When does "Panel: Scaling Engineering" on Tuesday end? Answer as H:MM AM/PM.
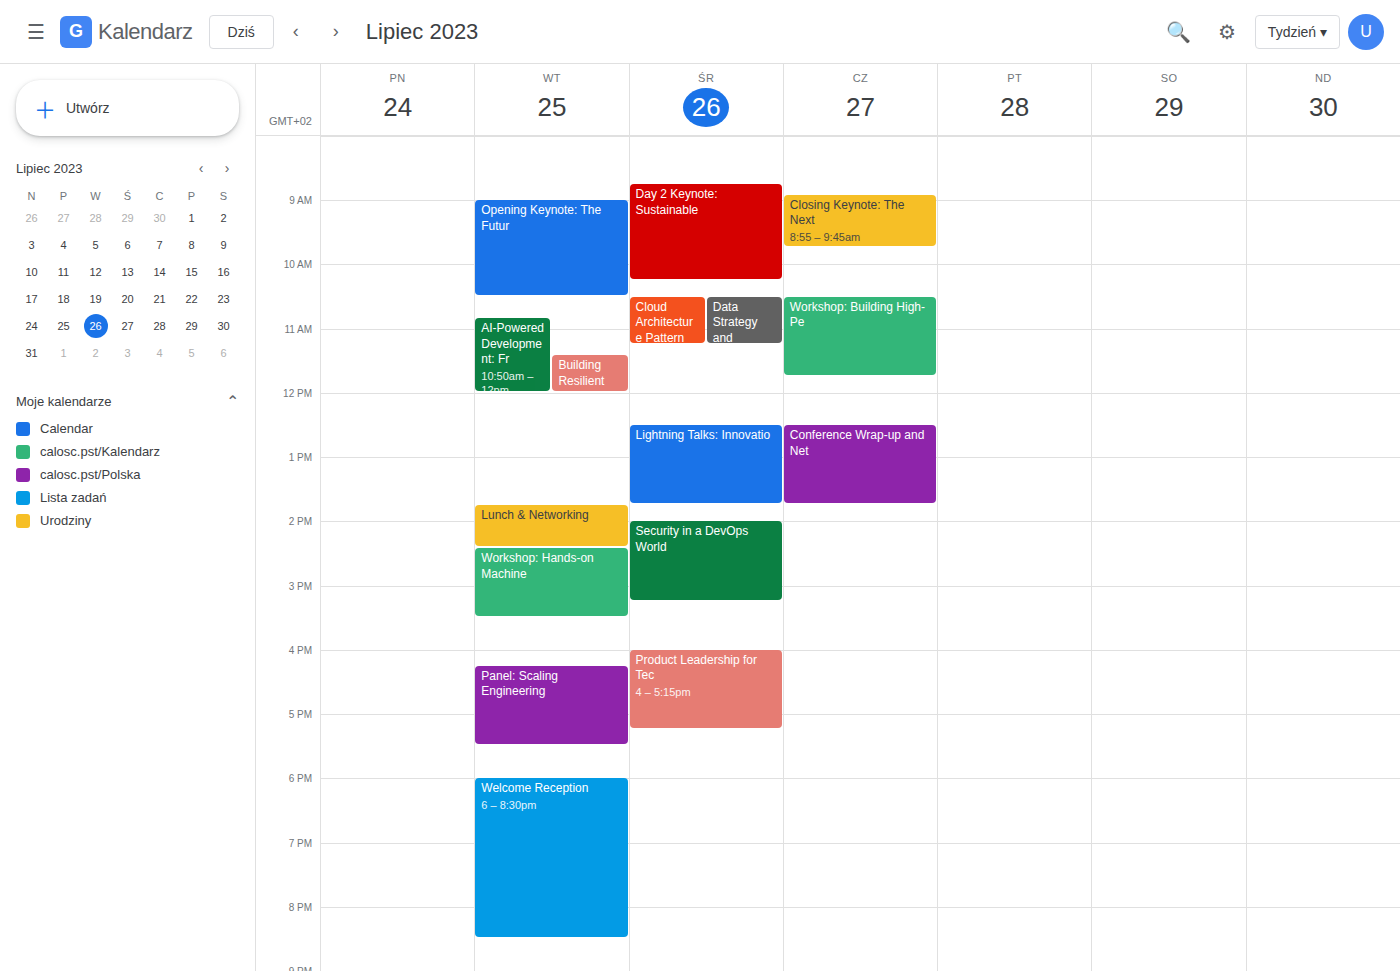
5:30 PM